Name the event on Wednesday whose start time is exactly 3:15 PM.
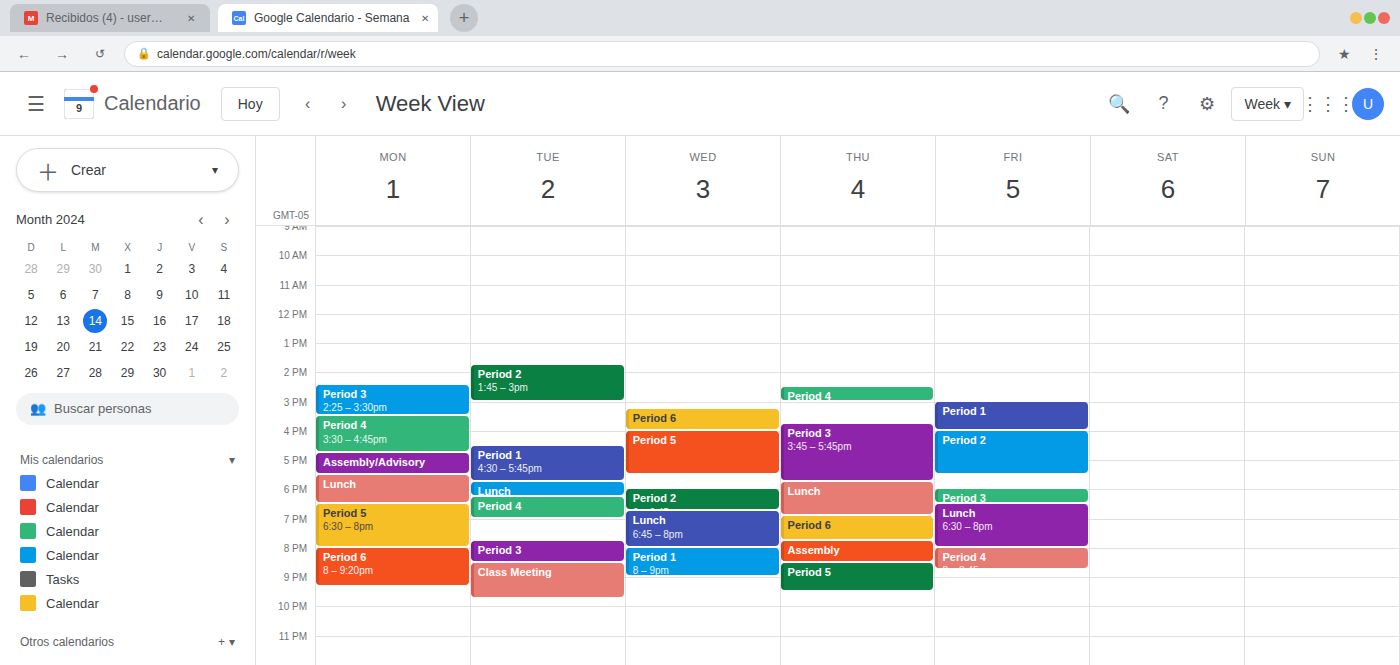
"Period 6"